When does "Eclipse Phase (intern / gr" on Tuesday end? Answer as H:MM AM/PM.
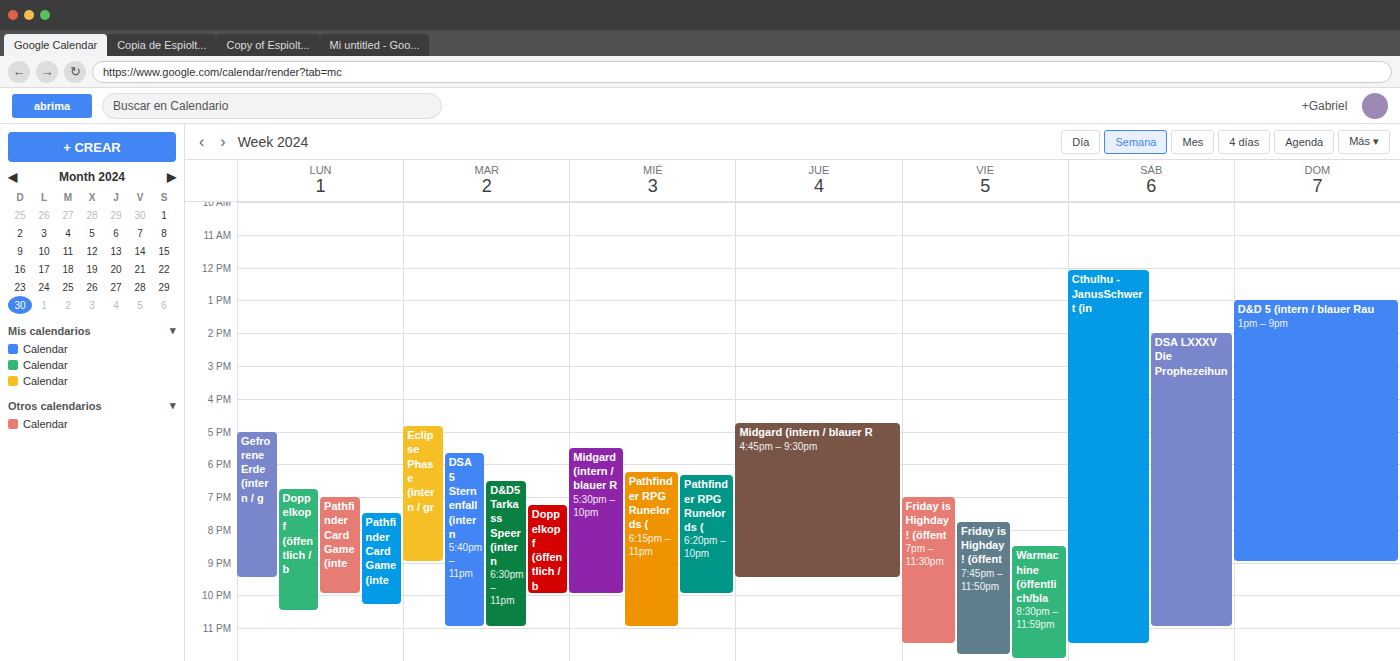
9:00 PM